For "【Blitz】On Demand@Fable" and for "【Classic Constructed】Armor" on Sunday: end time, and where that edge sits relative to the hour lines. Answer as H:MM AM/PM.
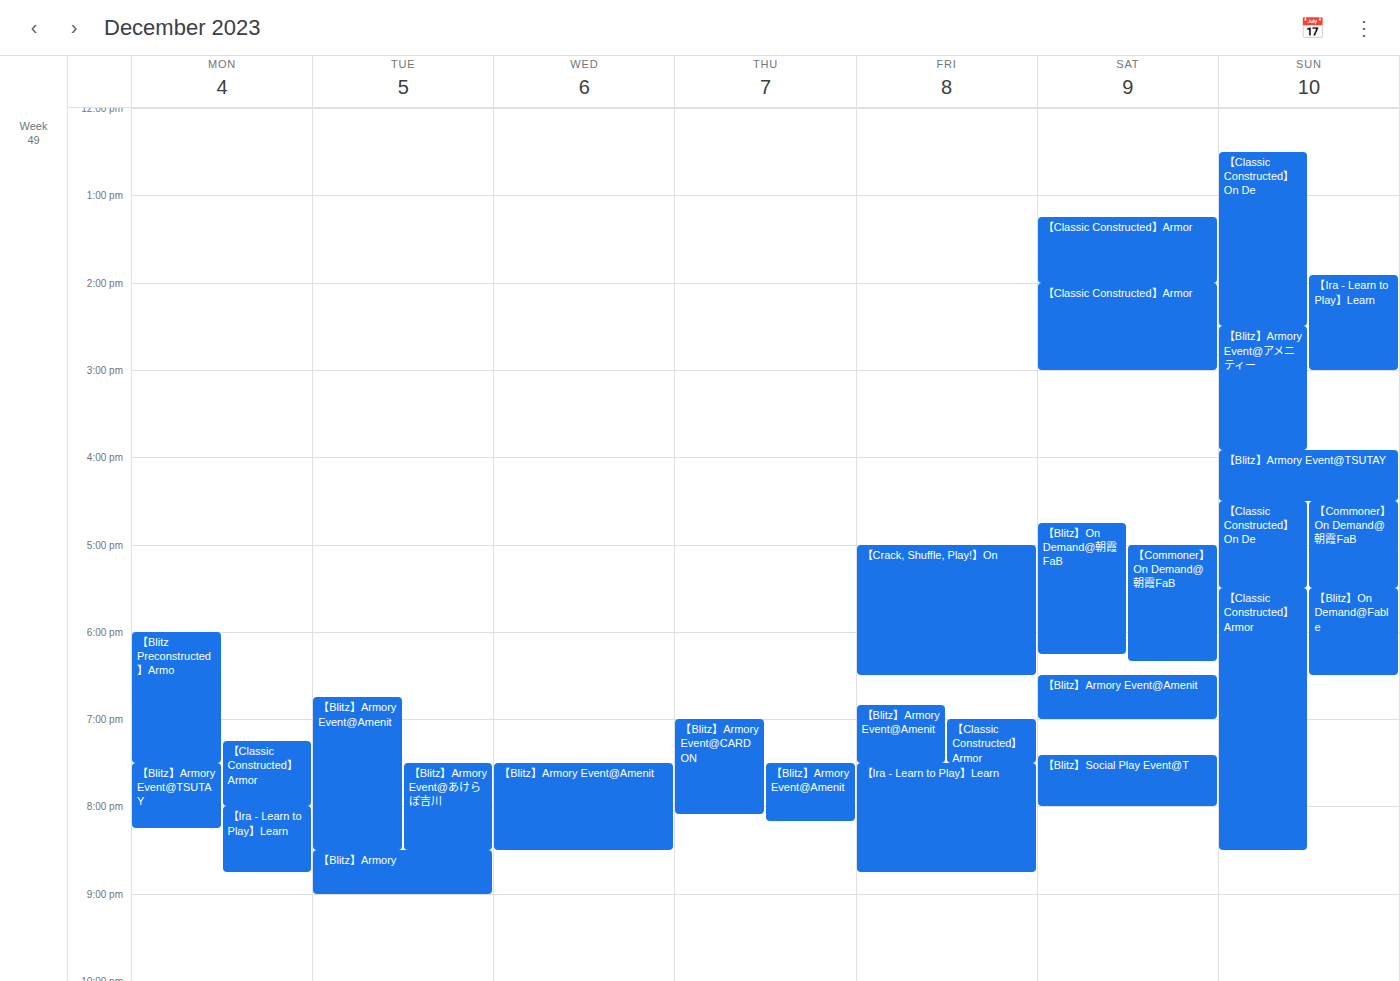
"【Blitz】On Demand@Fable": 6:30 PM, halfway between the 6 PM and 7 PM lines. "【Classic Constructed】Armor": 8:30 PM, halfway between the 8 PM and 9 PM lines.